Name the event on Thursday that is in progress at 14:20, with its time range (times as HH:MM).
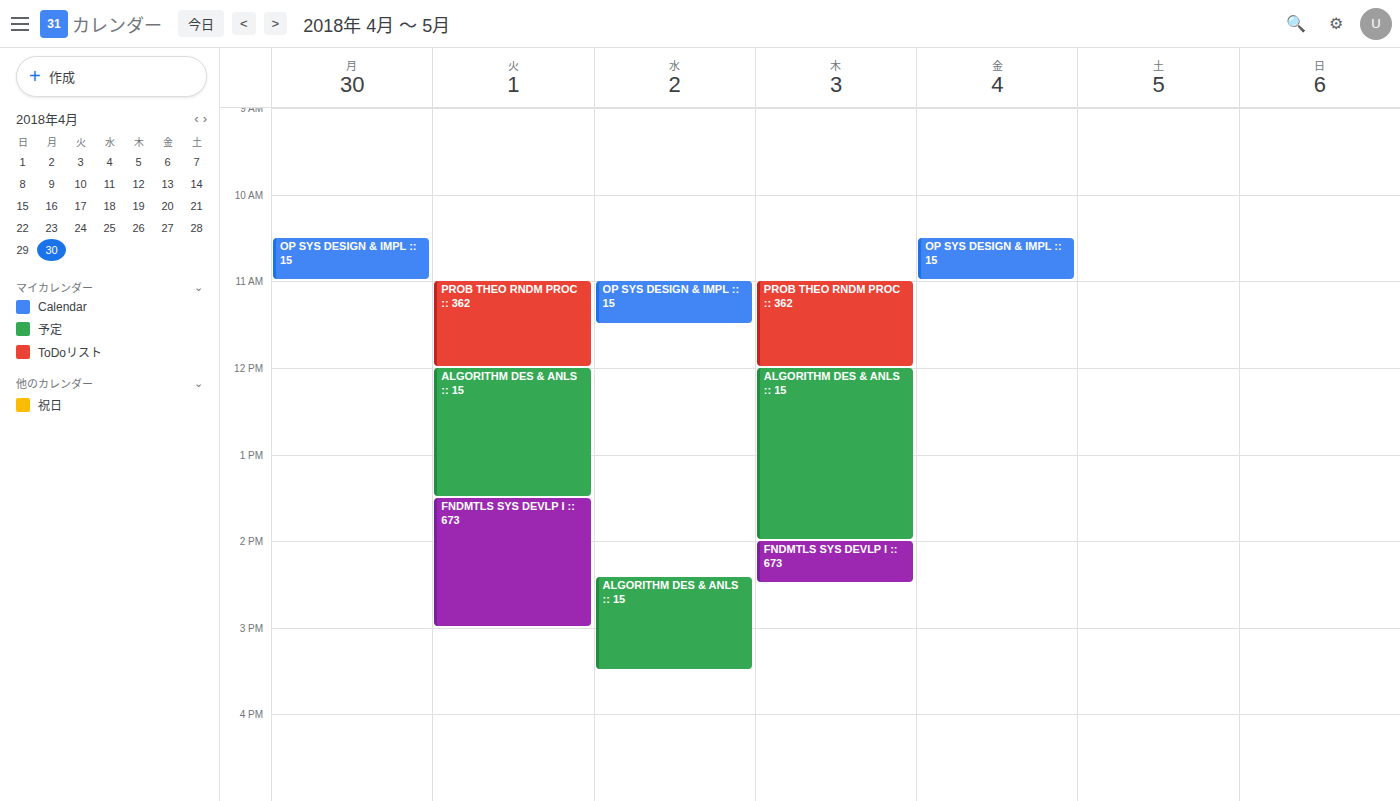
"FNDMTLS SYS DEVLP I :: 673", 14:00 to 14:30